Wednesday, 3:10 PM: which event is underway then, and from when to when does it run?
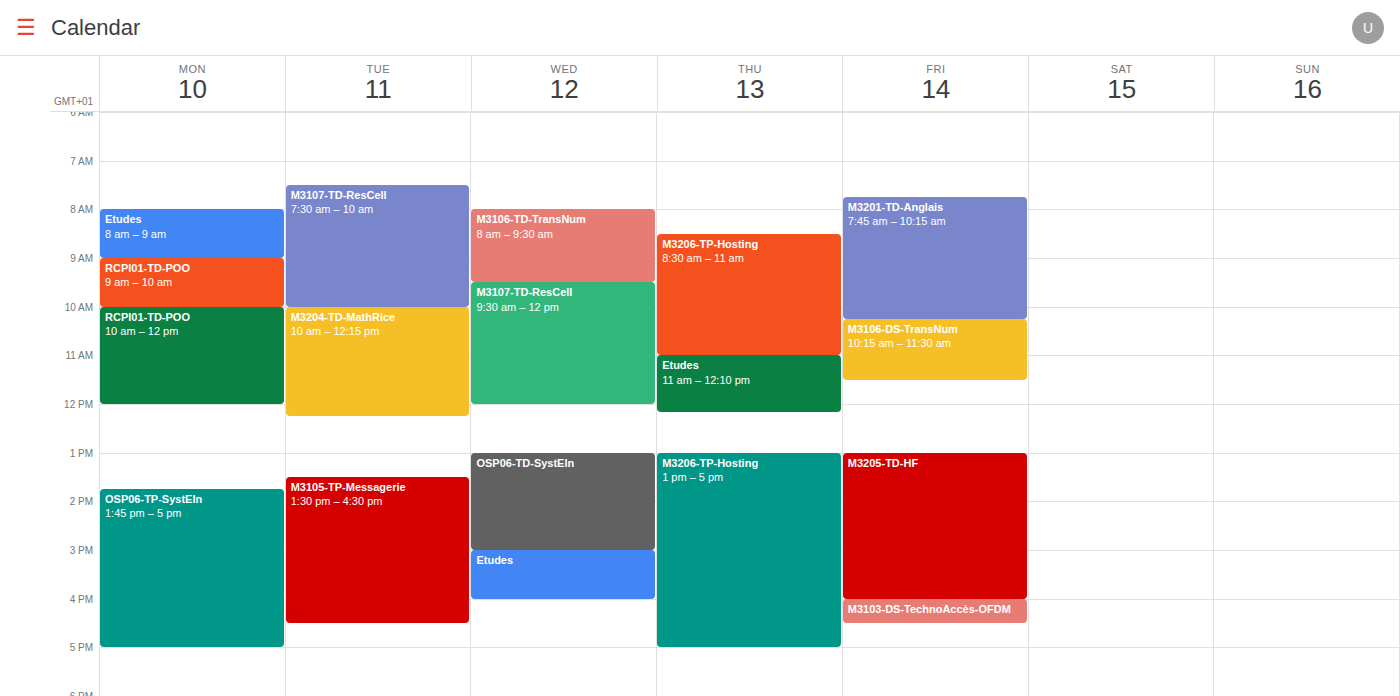
"Etudes", 3:00 PM to 4:00 PM